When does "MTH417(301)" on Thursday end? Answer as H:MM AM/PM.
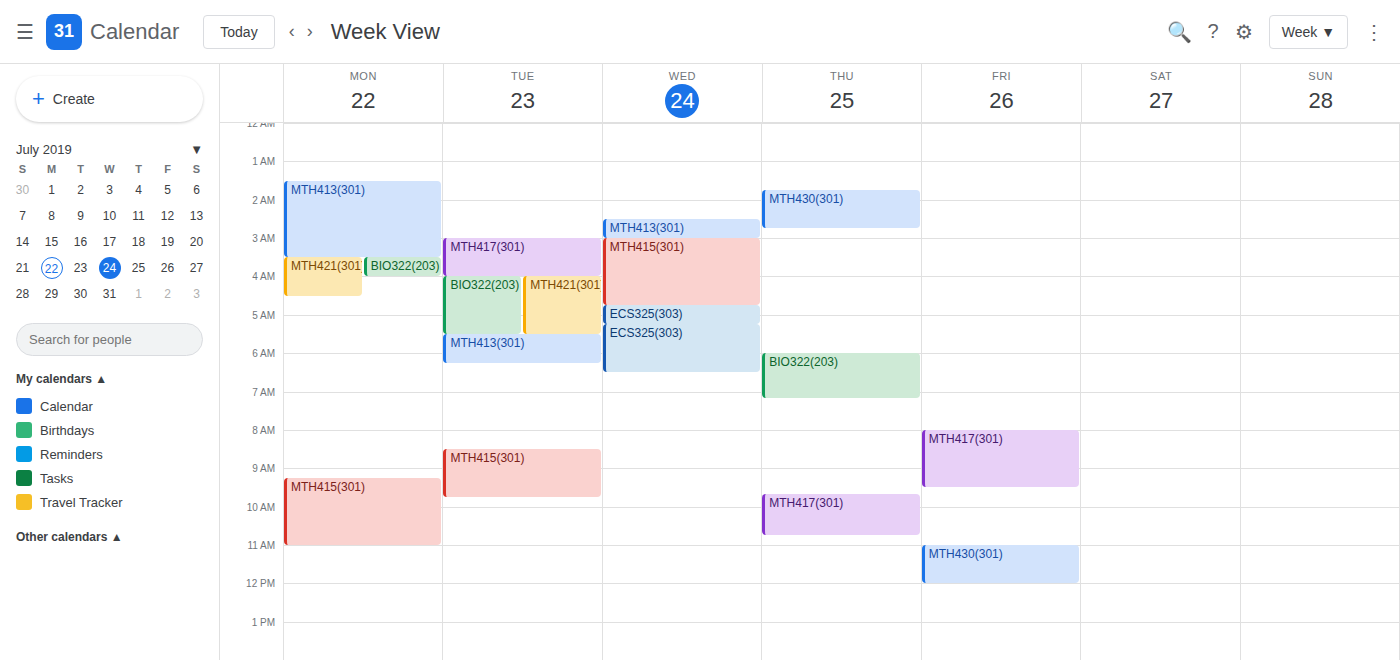
10:45 AM